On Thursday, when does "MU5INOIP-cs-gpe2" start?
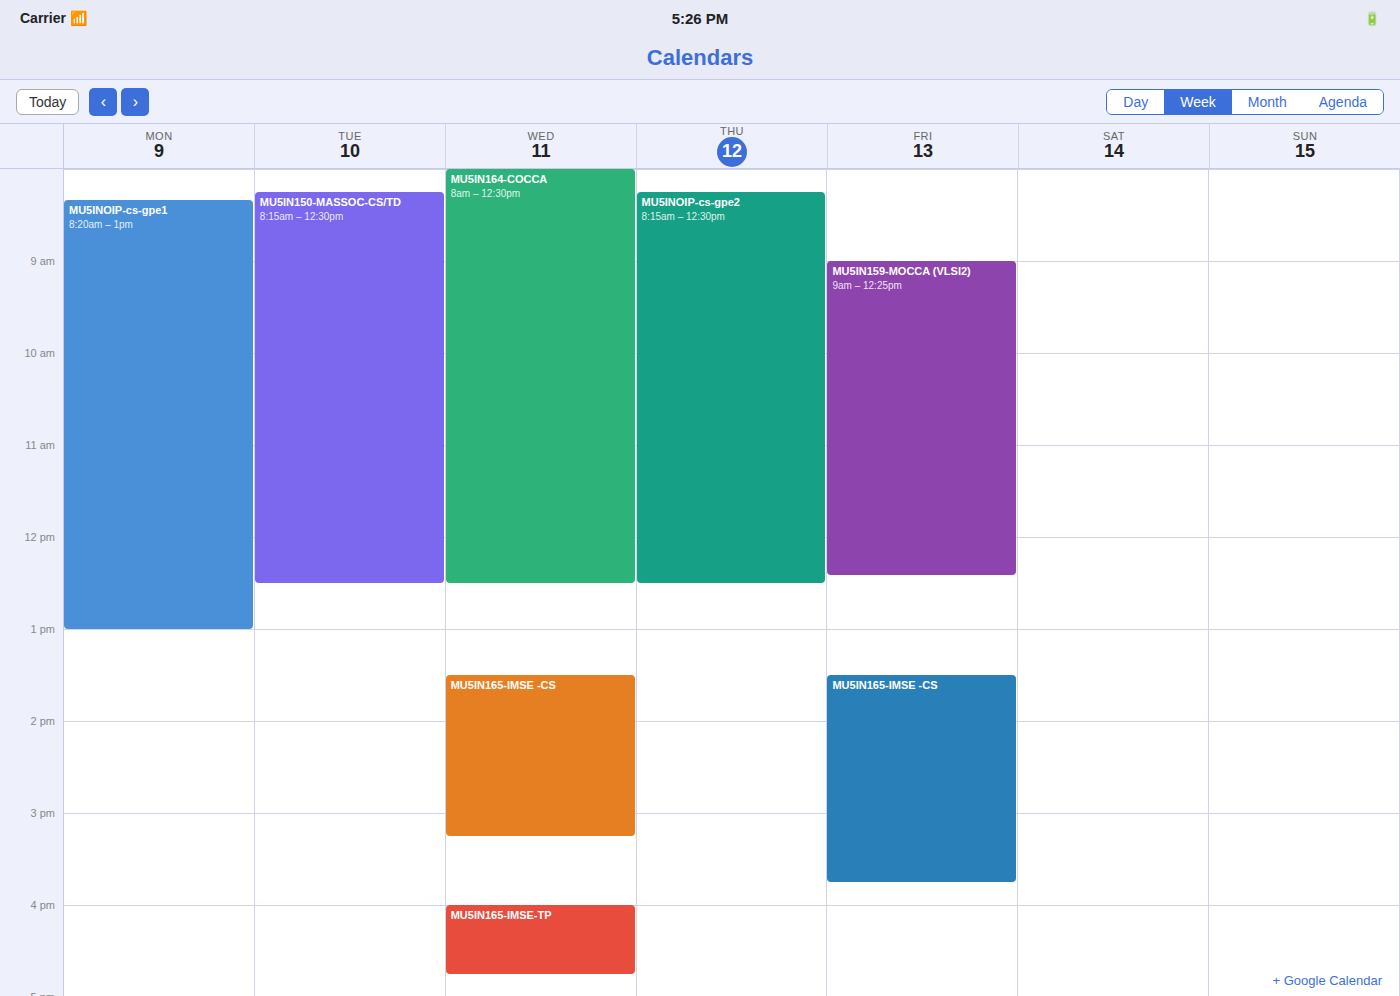
8:15 AM